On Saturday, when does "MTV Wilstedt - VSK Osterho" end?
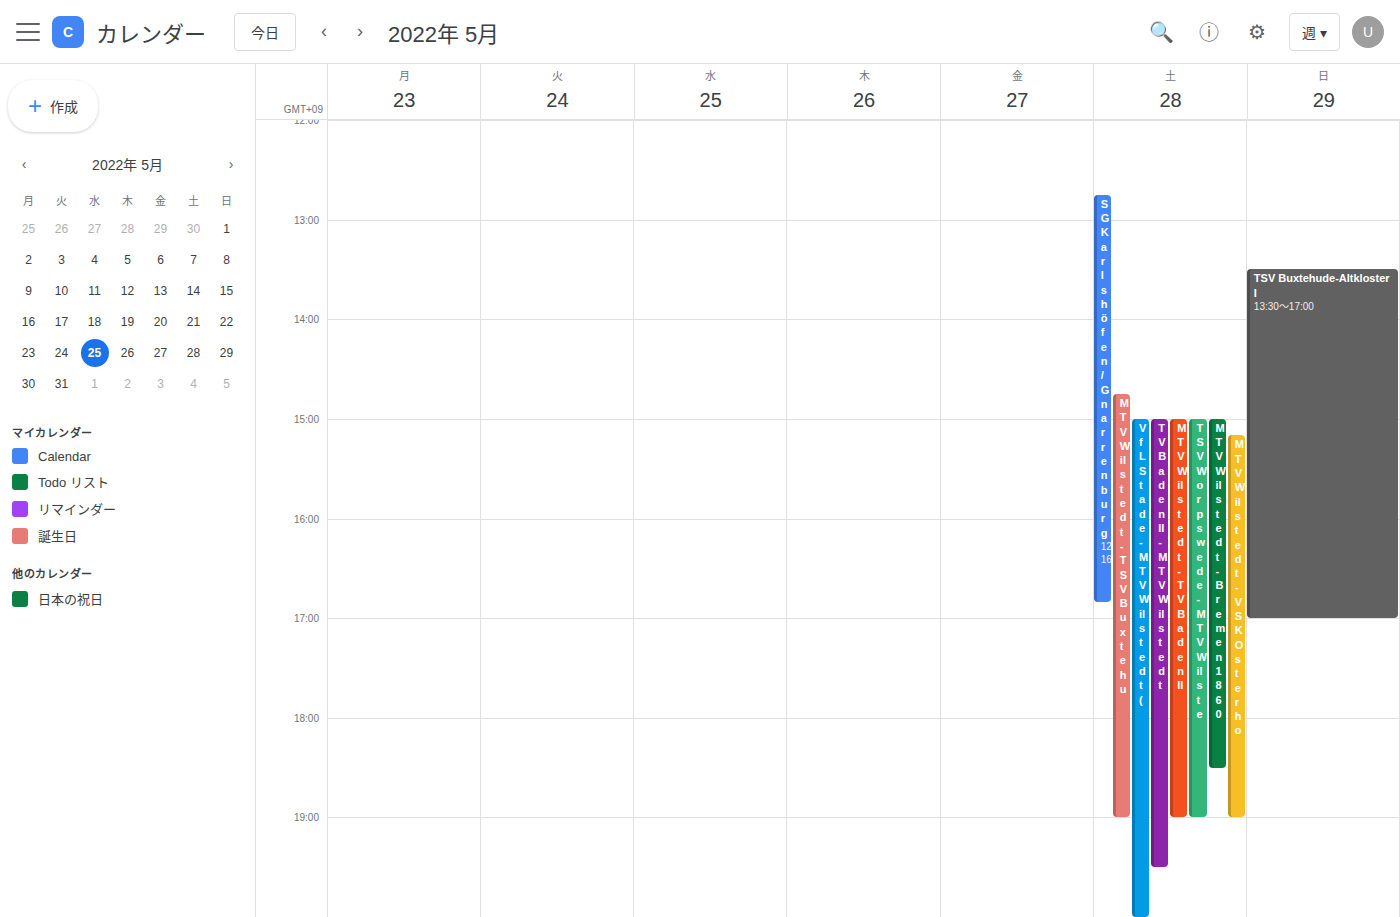
19:00